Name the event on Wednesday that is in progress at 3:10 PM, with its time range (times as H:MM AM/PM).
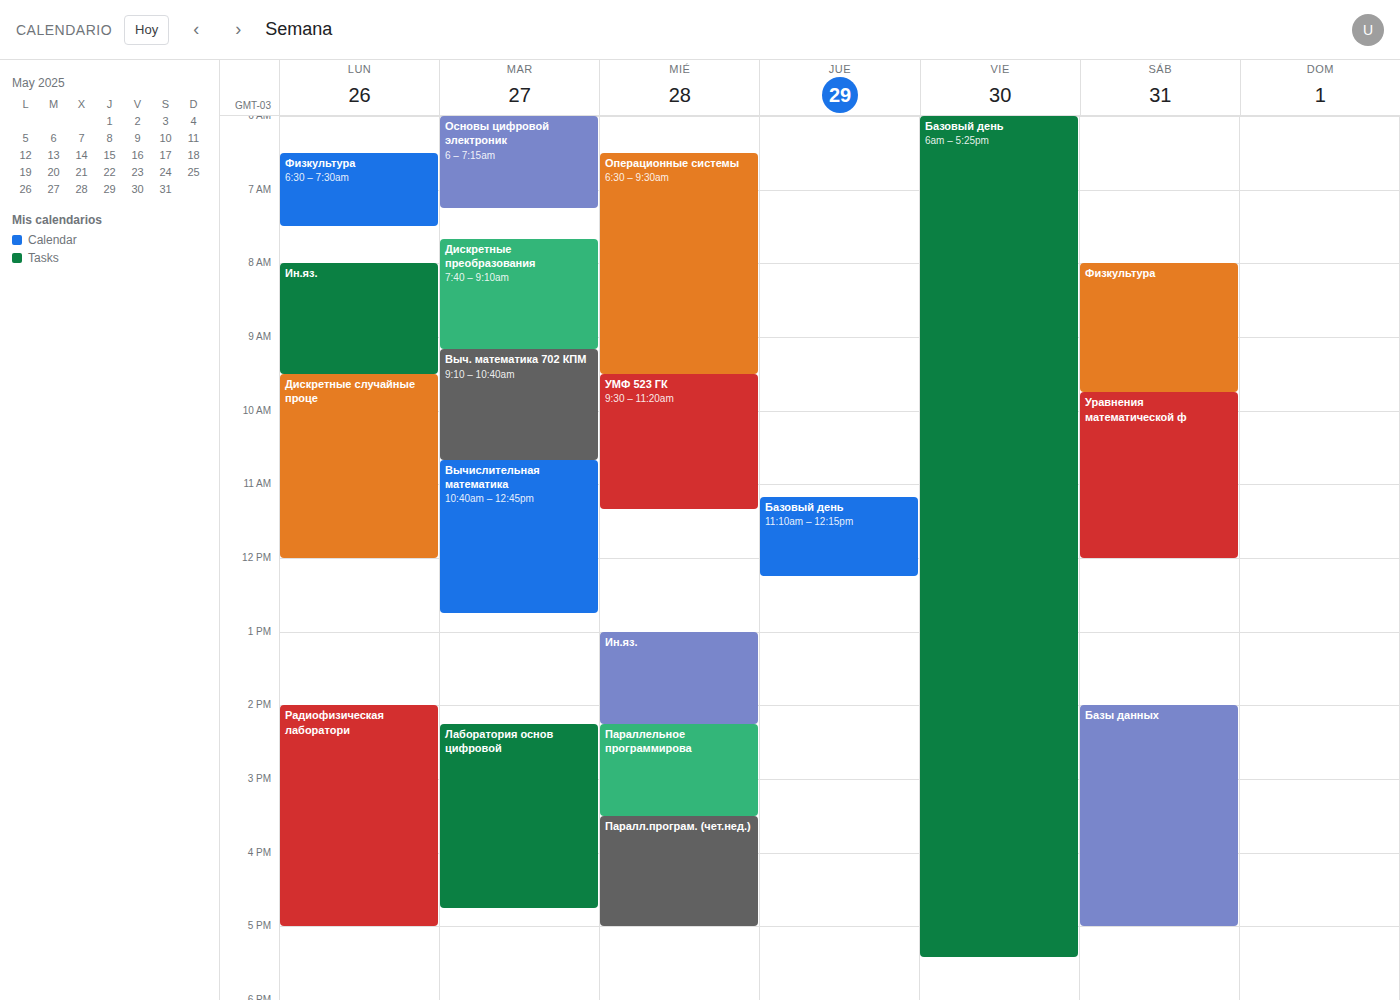
"Параллельное программирова", 2:15 PM to 3:30 PM